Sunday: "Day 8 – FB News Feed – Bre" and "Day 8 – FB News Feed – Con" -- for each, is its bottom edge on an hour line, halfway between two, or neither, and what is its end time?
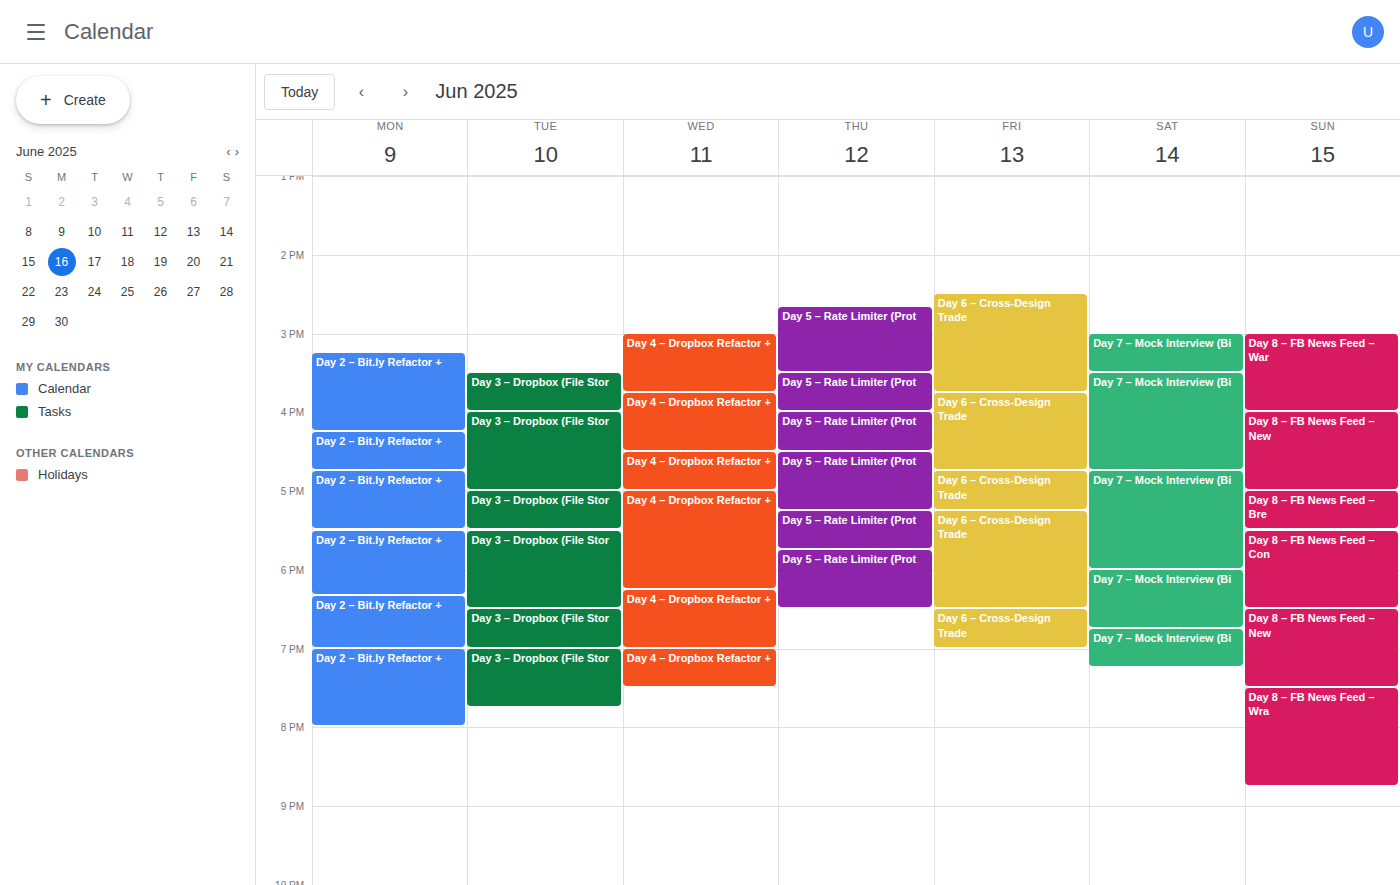
"Day 8 – FB News Feed – Bre": 17:30, halfway between the 17:00 and 18:00 lines. "Day 8 – FB News Feed – Con": 18:30, halfway between the 18:00 and 19:00 lines.